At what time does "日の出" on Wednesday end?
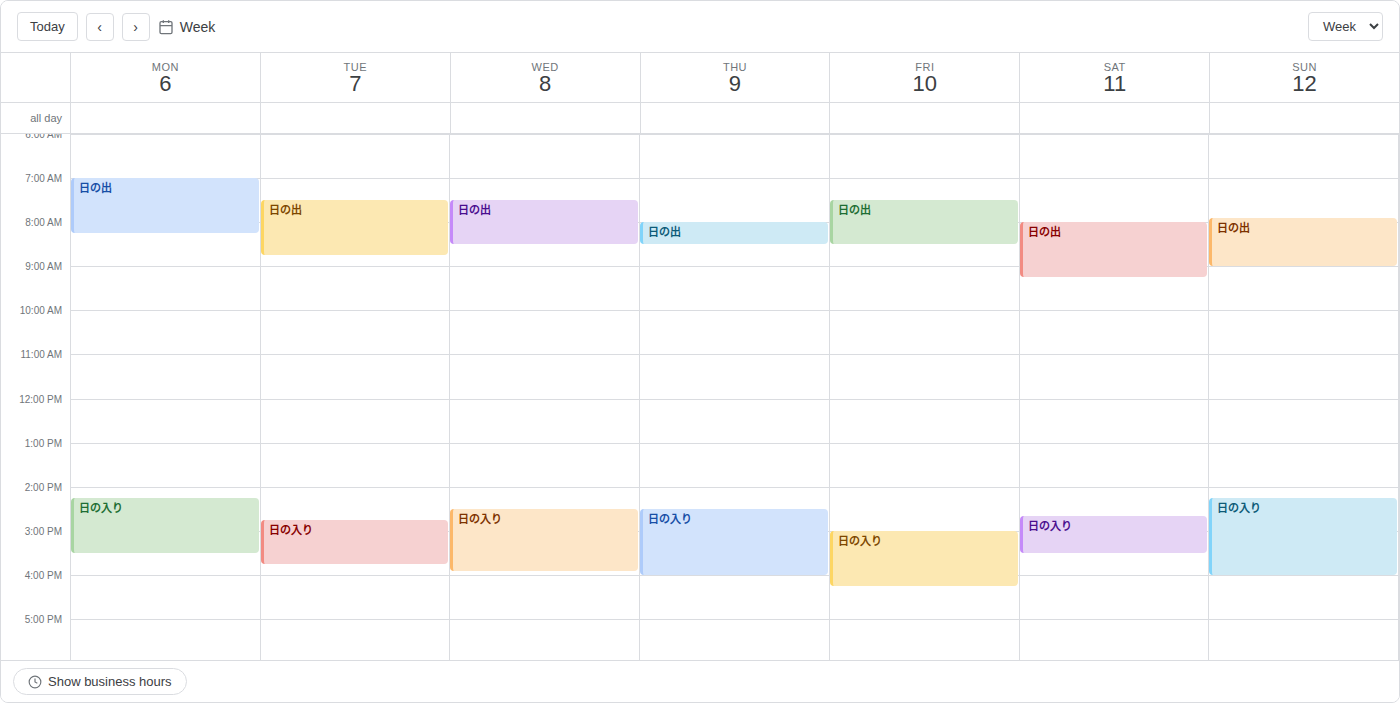
8:30 AM